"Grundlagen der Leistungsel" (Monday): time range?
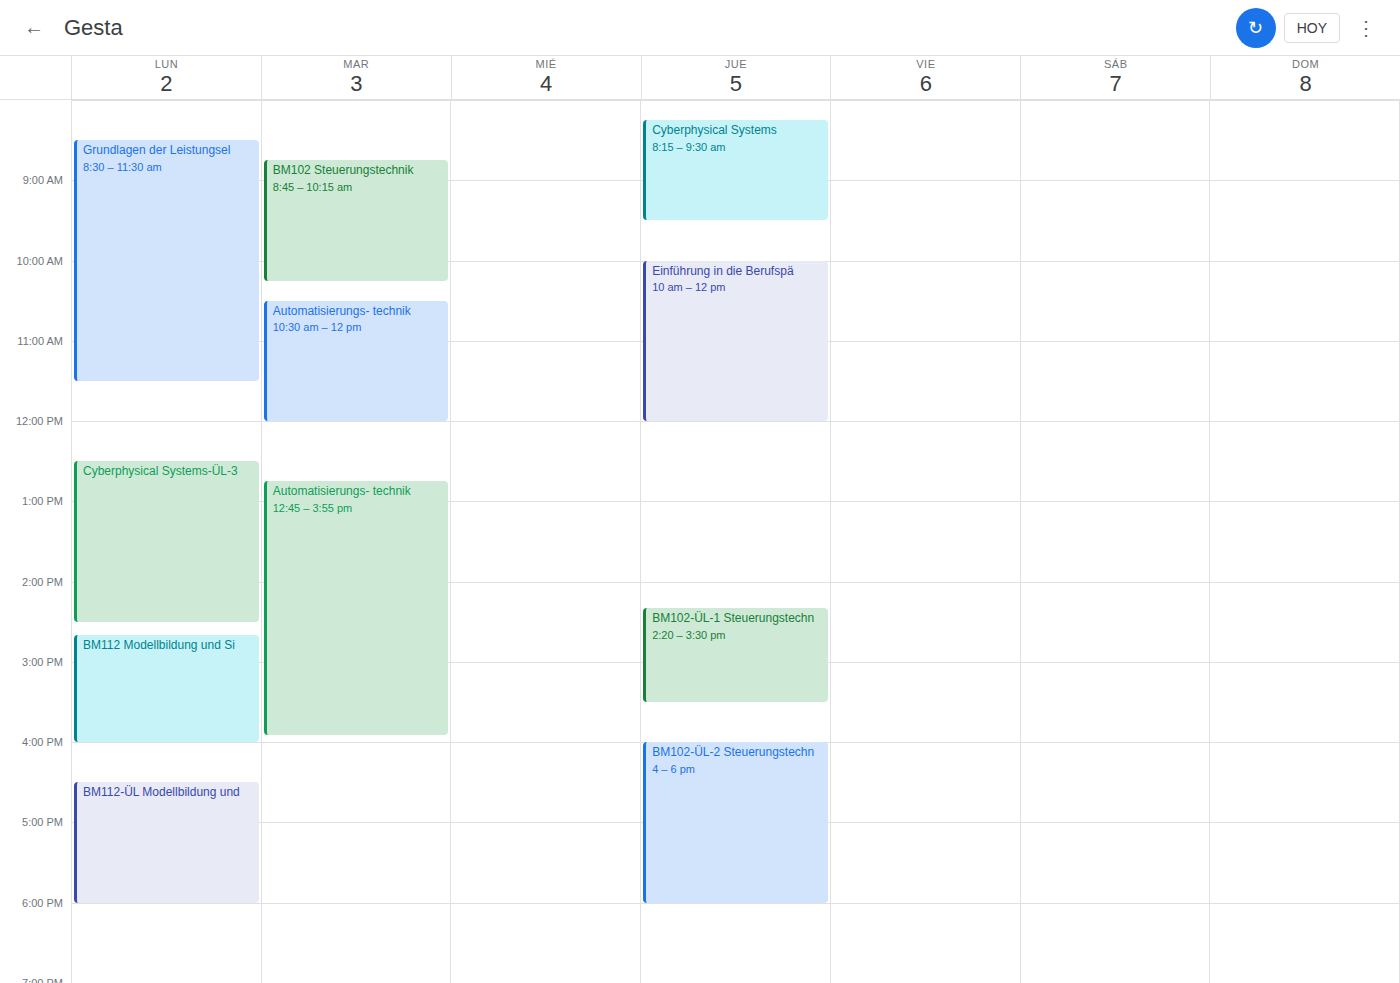
8:30 AM to 11:30 AM